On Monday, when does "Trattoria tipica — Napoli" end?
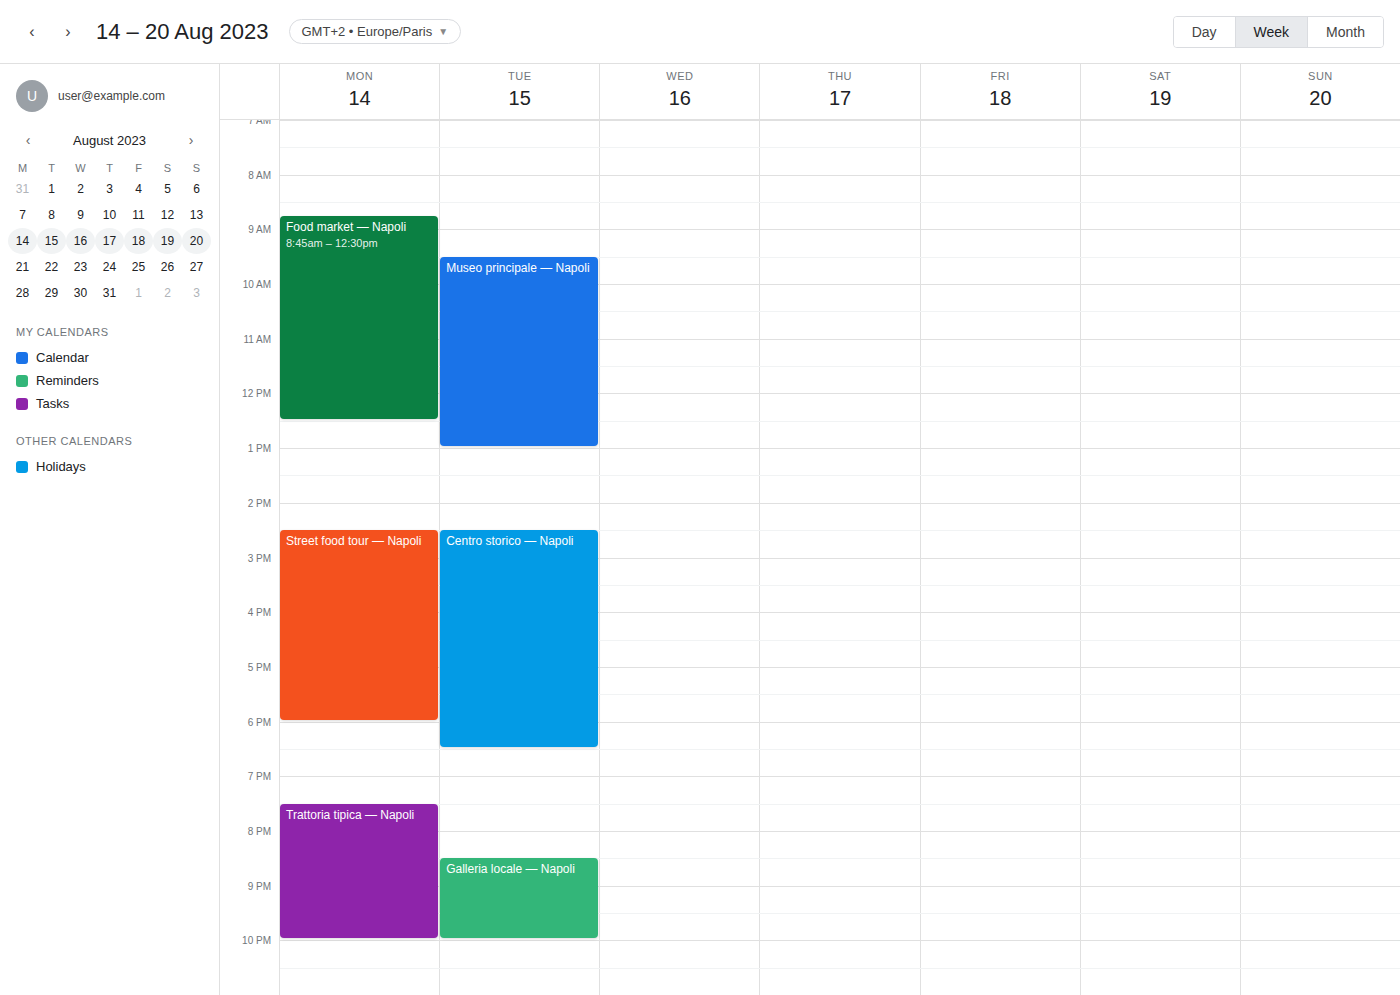
10:00 PM